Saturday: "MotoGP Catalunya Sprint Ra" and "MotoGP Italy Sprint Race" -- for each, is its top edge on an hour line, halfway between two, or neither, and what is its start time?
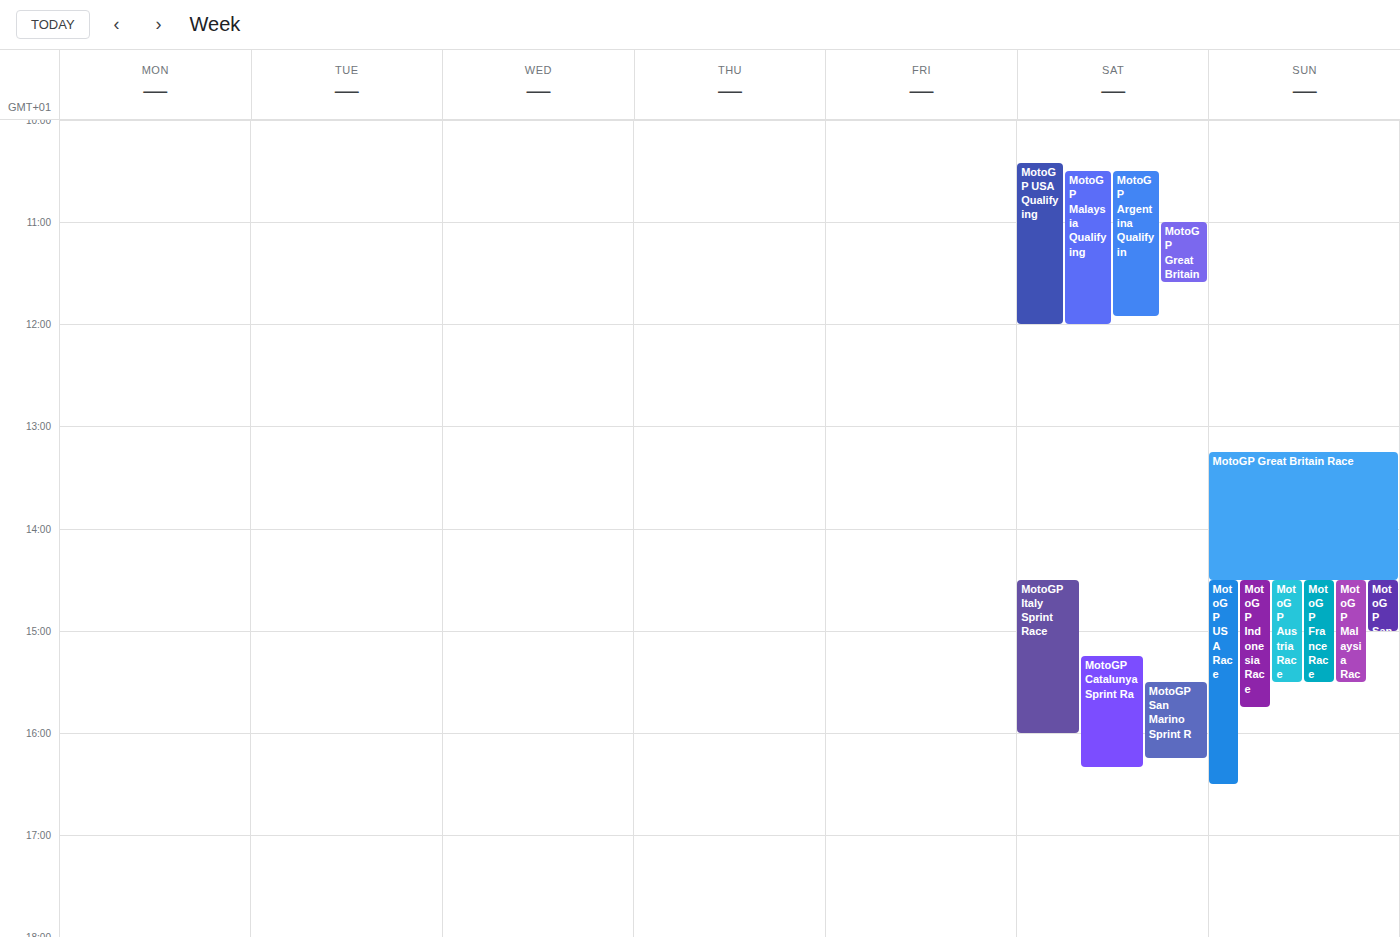
"MotoGP Catalunya Sprint Ra": 15:15, neither: a quarter of the way from the 15:00 line to the 16:00 line. "MotoGP Italy Sprint Race": 14:30, halfway between the 14:00 and 15:00 lines.